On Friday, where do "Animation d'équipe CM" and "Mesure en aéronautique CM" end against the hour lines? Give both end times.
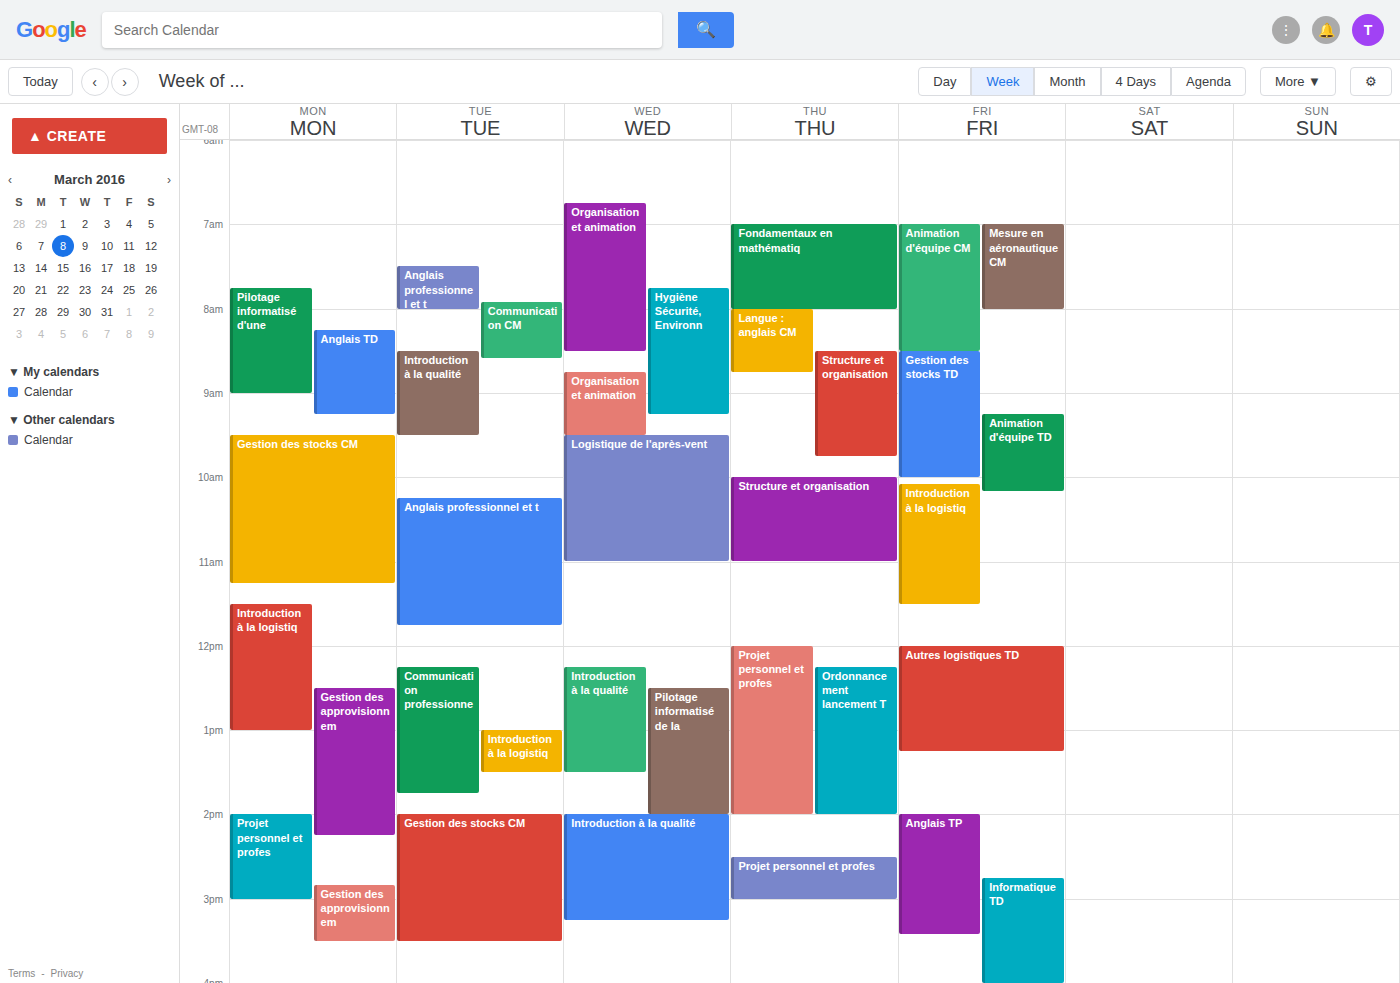
"Animation d'équipe CM": 8:30 AM, halfway between the 8 AM and 9 AM lines. "Mesure en aéronautique CM": 8:00 AM, exactly on the 8 AM line.